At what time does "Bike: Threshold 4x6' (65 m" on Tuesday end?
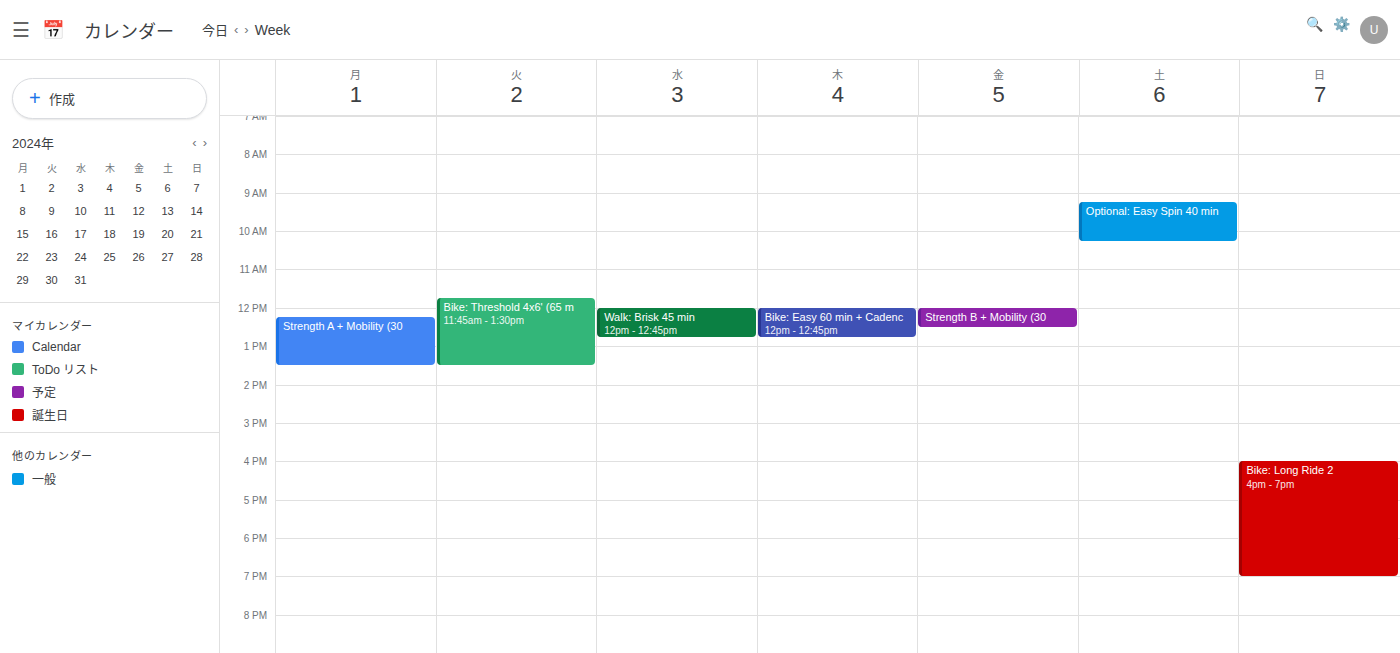
1:30 PM